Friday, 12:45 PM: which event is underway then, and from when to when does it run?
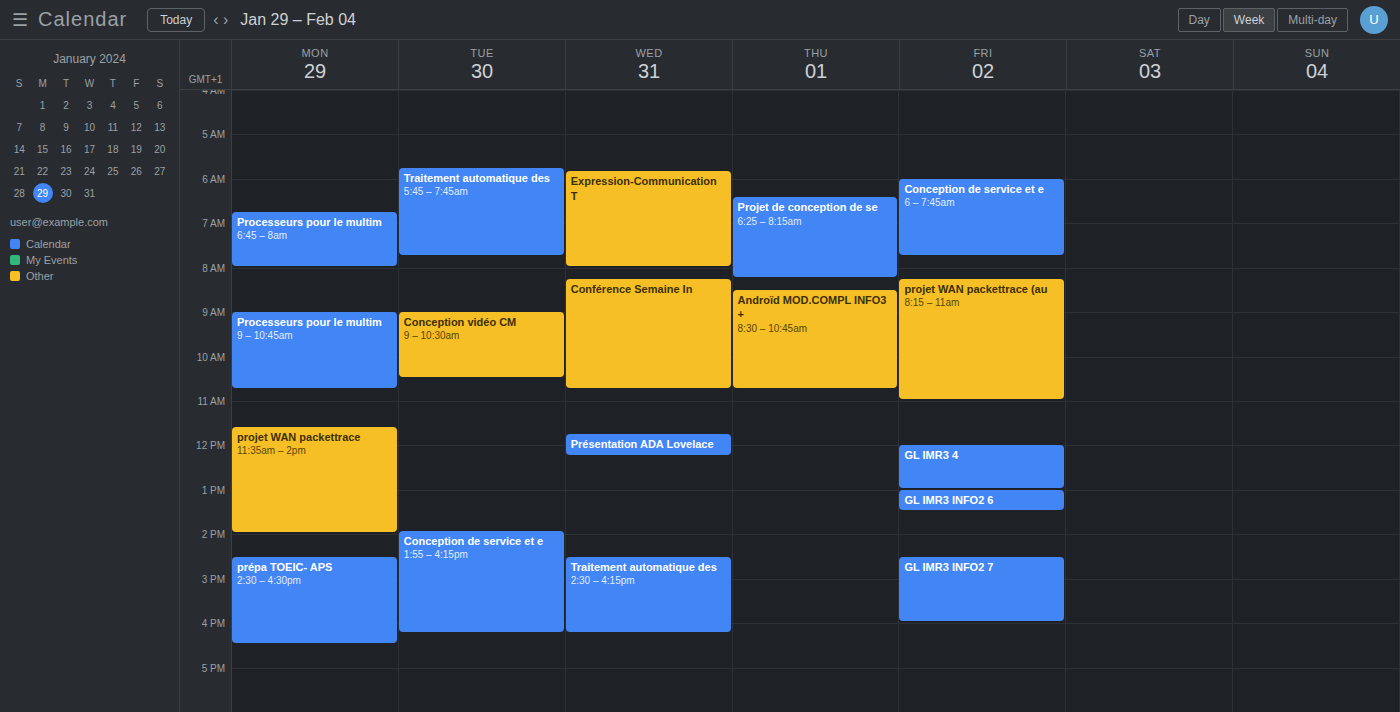
"GL IMR3 4", 12:00 PM to 1:00 PM